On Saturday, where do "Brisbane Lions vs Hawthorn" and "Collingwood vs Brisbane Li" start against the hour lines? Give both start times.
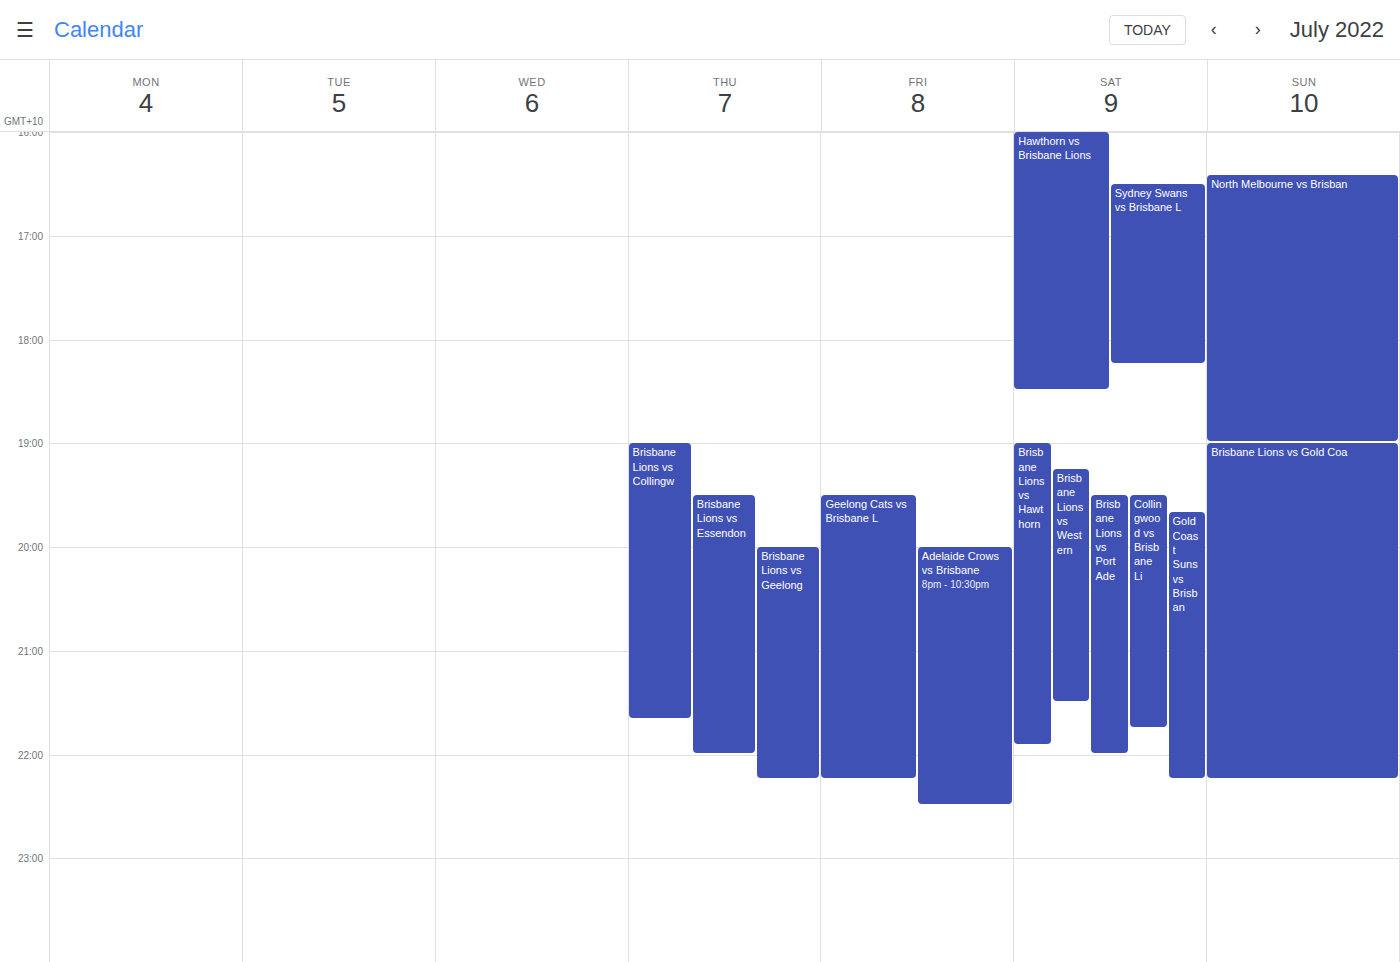
"Brisbane Lions vs Hawthorn": 7:00 PM, exactly on the 7 PM line. "Collingwood vs Brisbane Li": 7:30 PM, halfway between the 7 PM and 8 PM lines.